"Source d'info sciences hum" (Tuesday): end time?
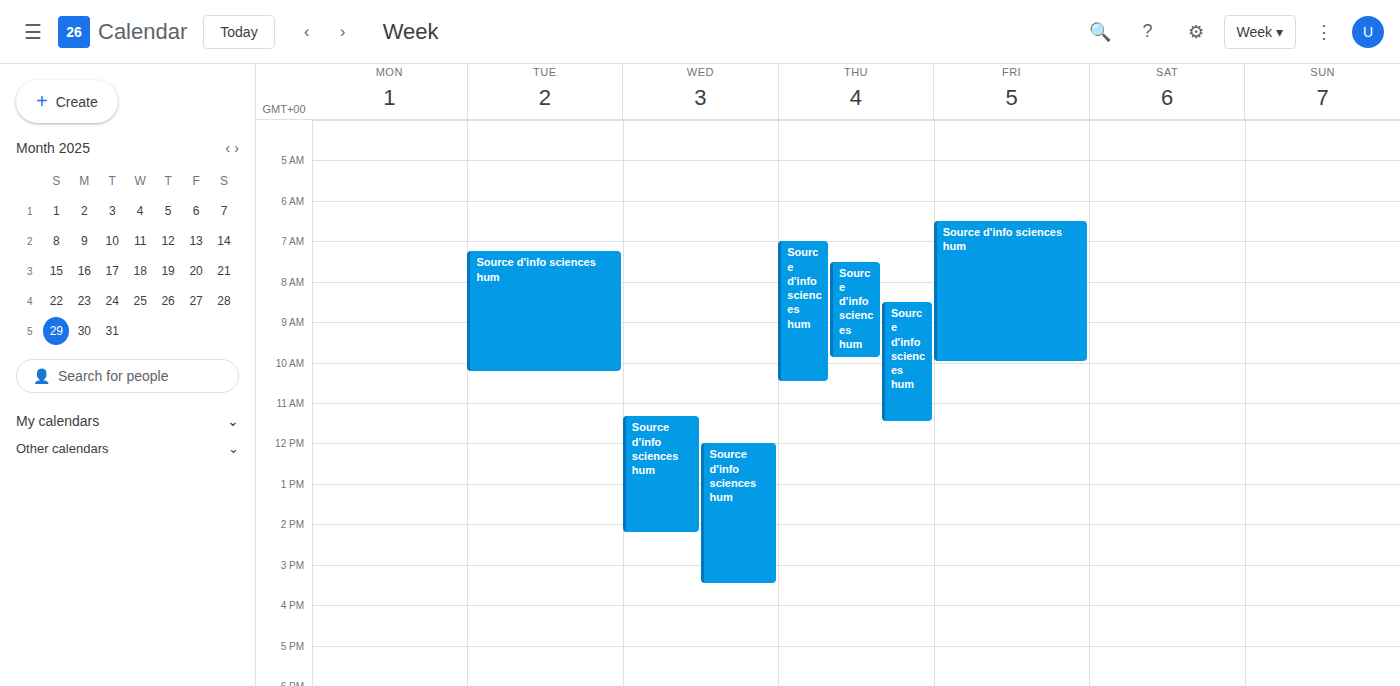
10:15 AM